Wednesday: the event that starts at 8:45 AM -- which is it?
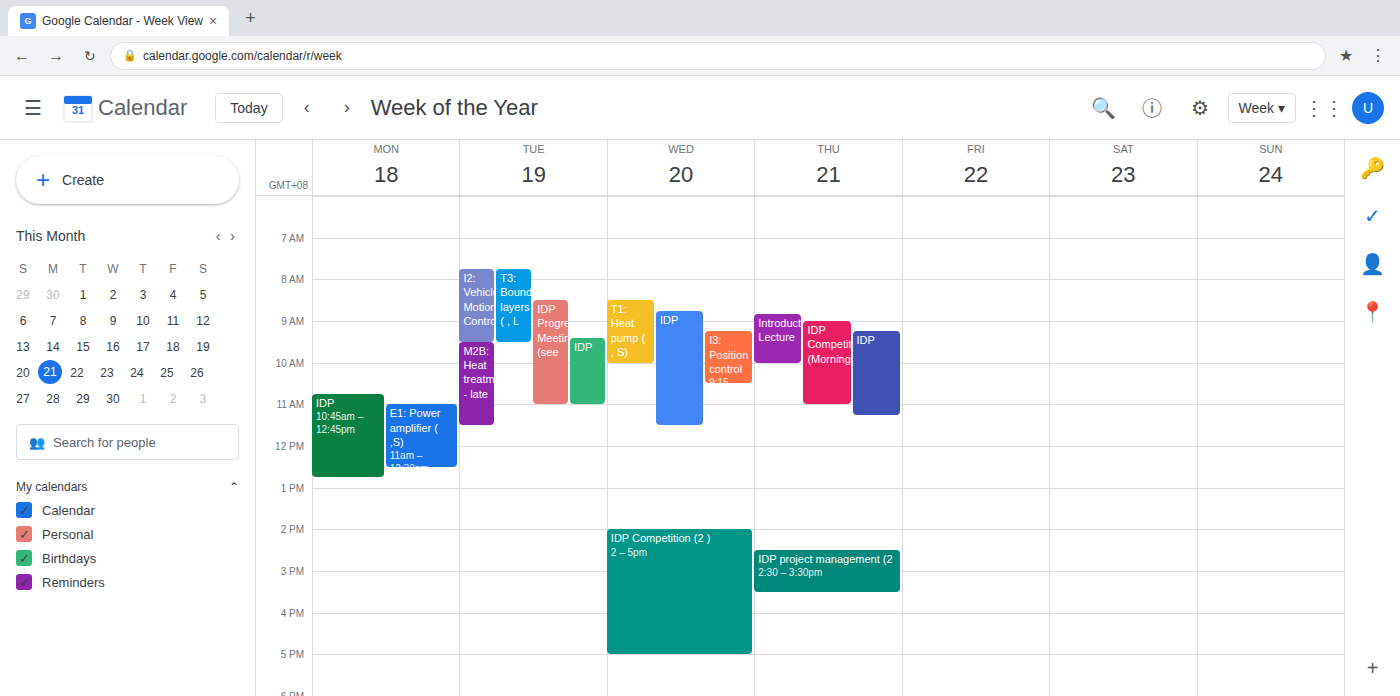
"IDP"